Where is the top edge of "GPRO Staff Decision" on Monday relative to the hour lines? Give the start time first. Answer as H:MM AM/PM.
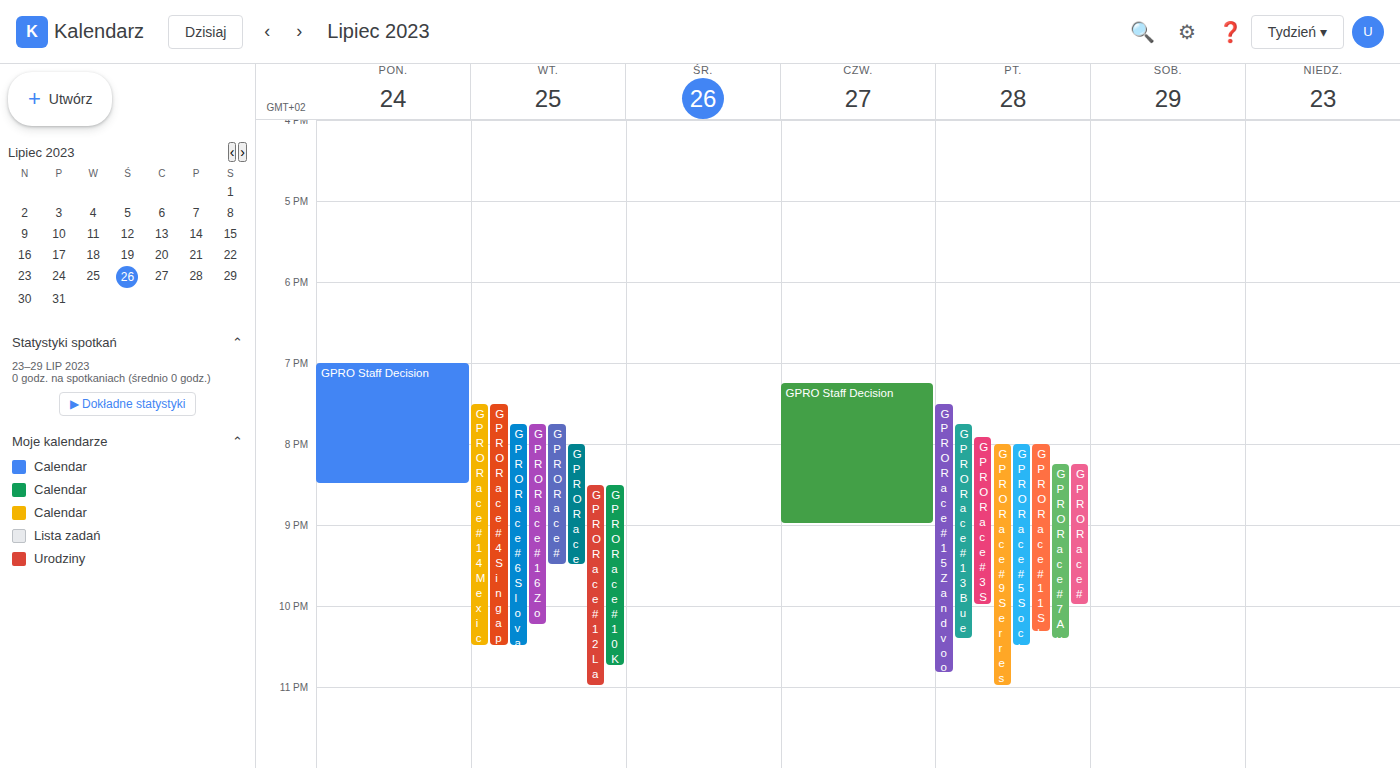
7:00 PM -- exactly on the 7 PM line.